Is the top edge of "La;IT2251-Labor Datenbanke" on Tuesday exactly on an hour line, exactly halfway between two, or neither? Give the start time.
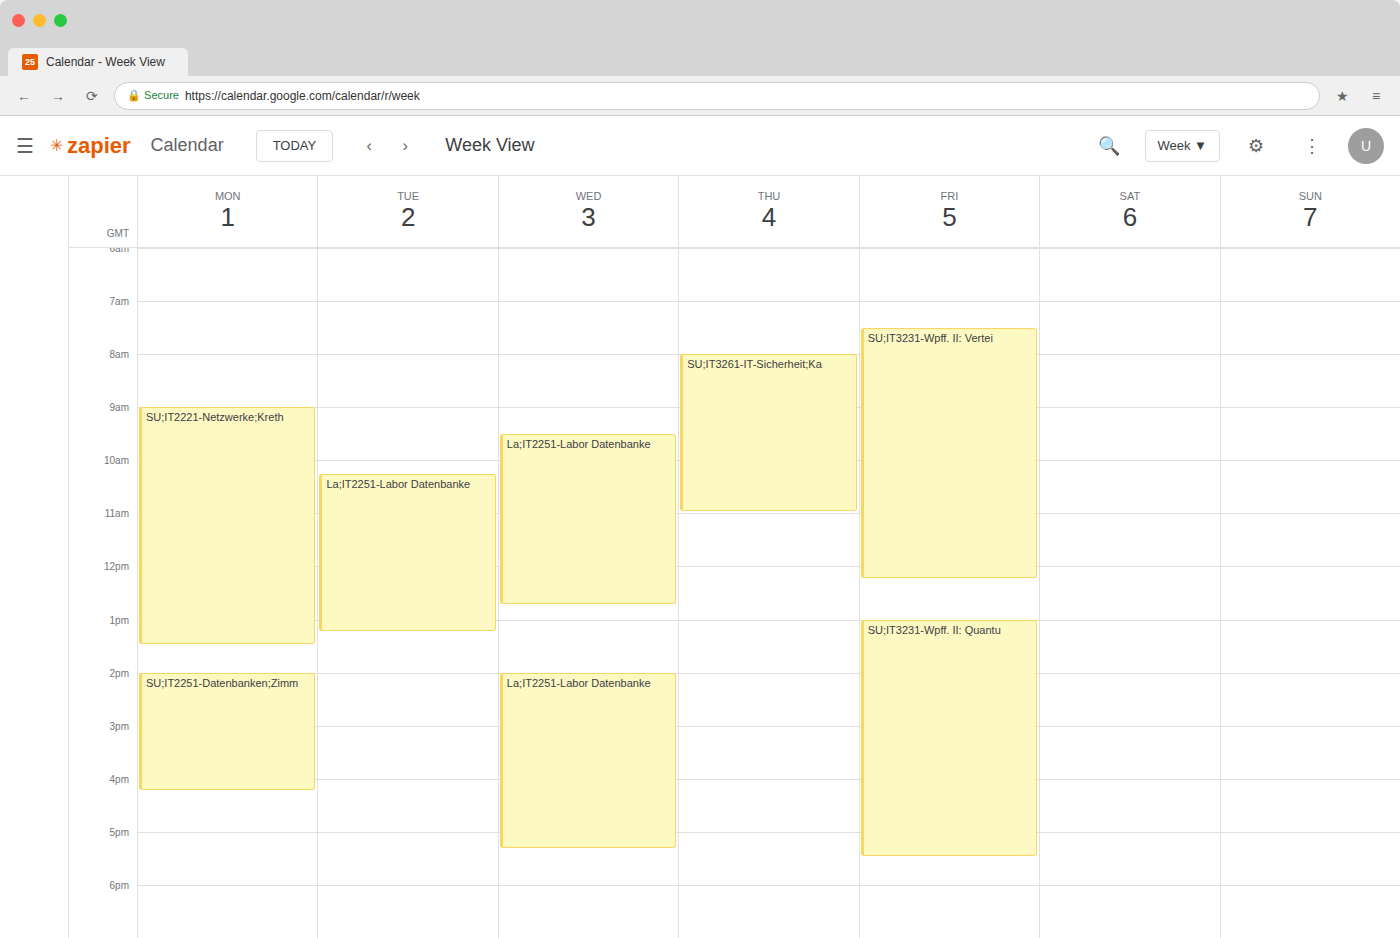
10:15 AM -- neither: a quarter of the way from the 10 AM line to the 11 AM line.